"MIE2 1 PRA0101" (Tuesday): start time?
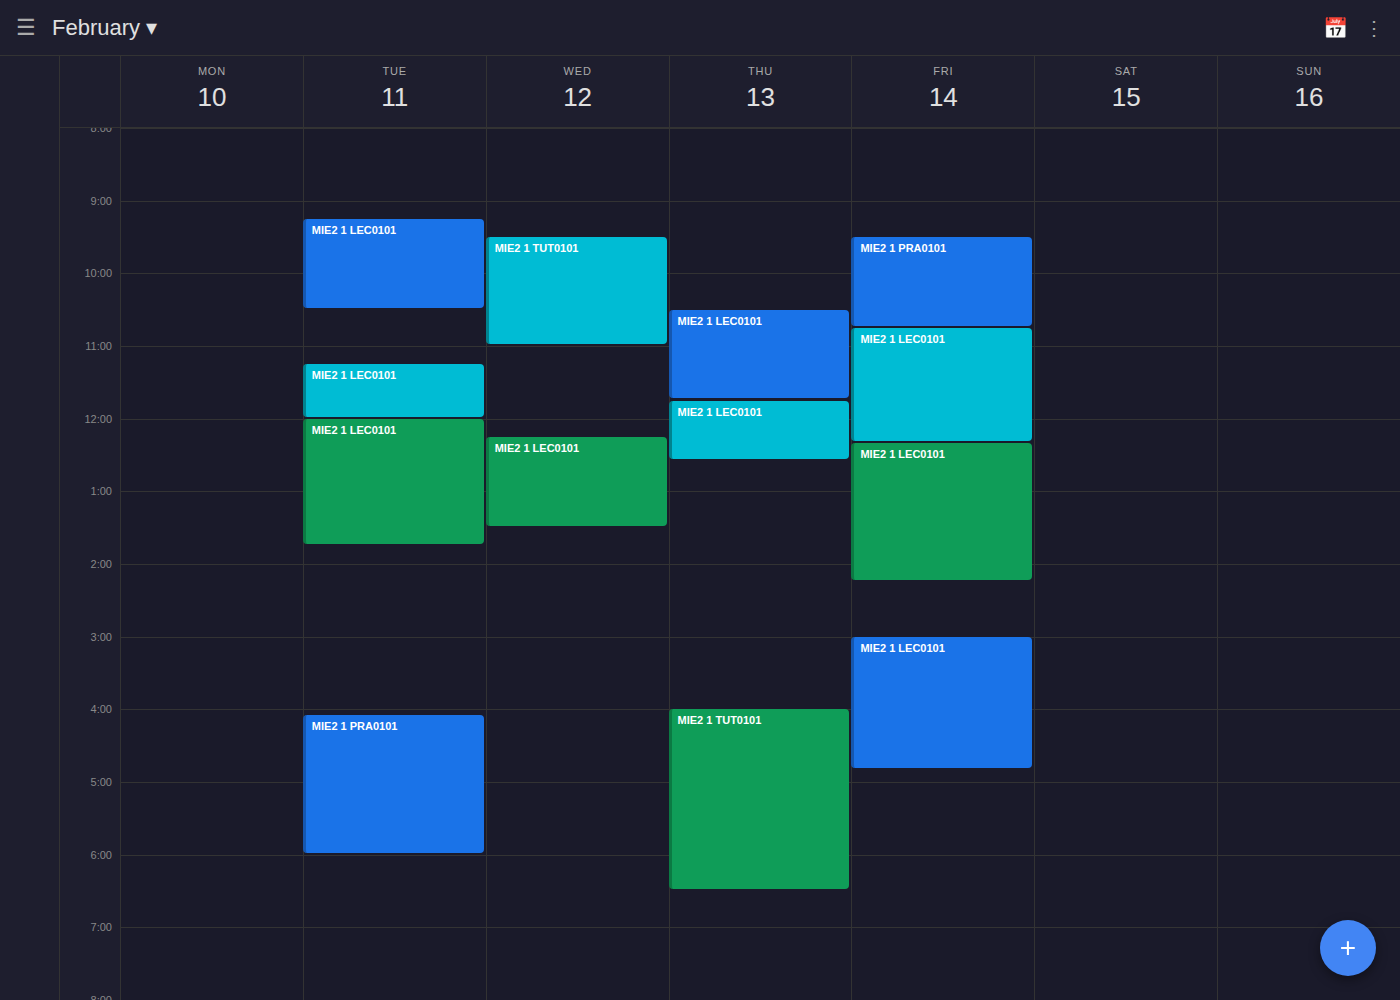
4:05 PM